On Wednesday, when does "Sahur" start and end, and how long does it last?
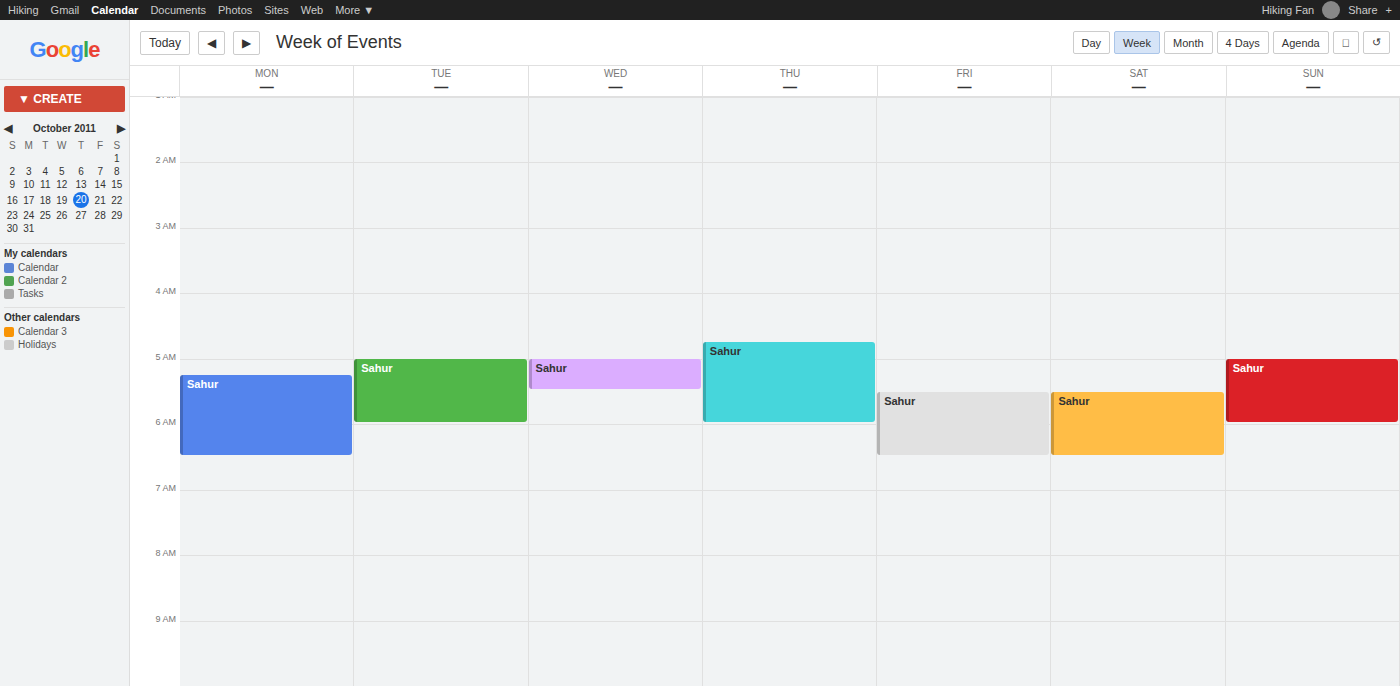
05:00 to 05:30, 30 minutes